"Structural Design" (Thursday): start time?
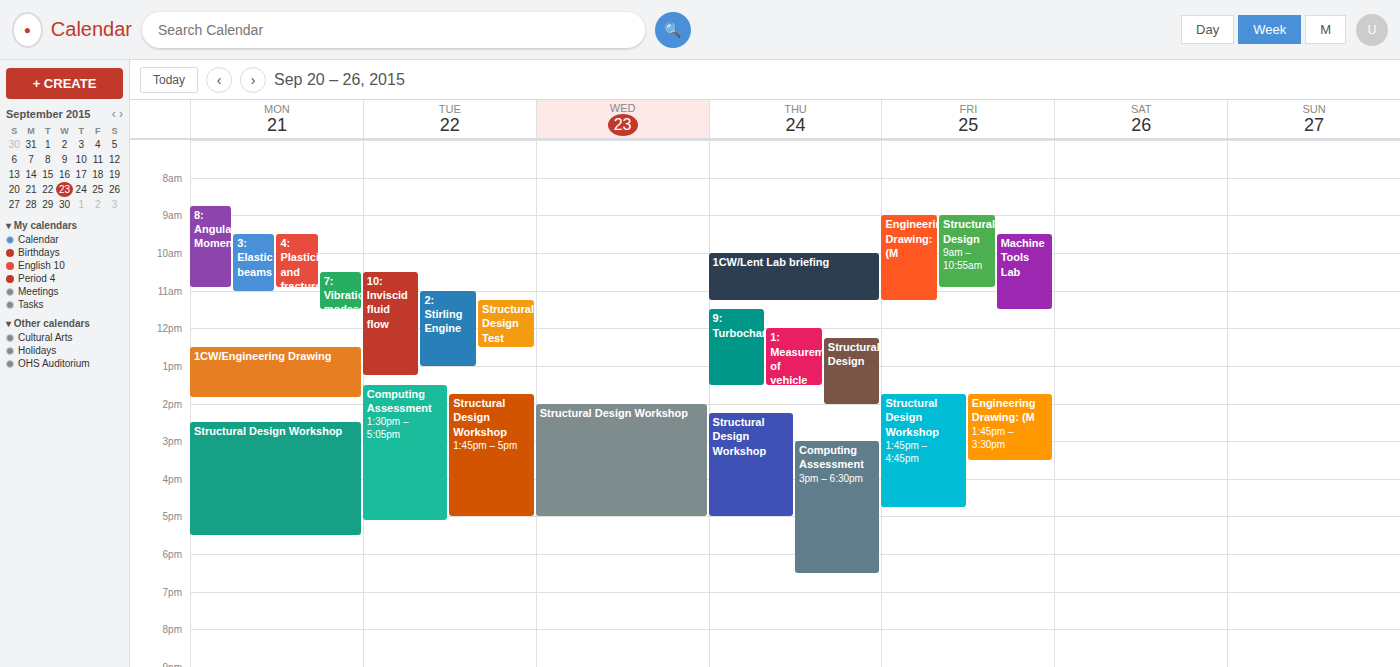
12:15 PM